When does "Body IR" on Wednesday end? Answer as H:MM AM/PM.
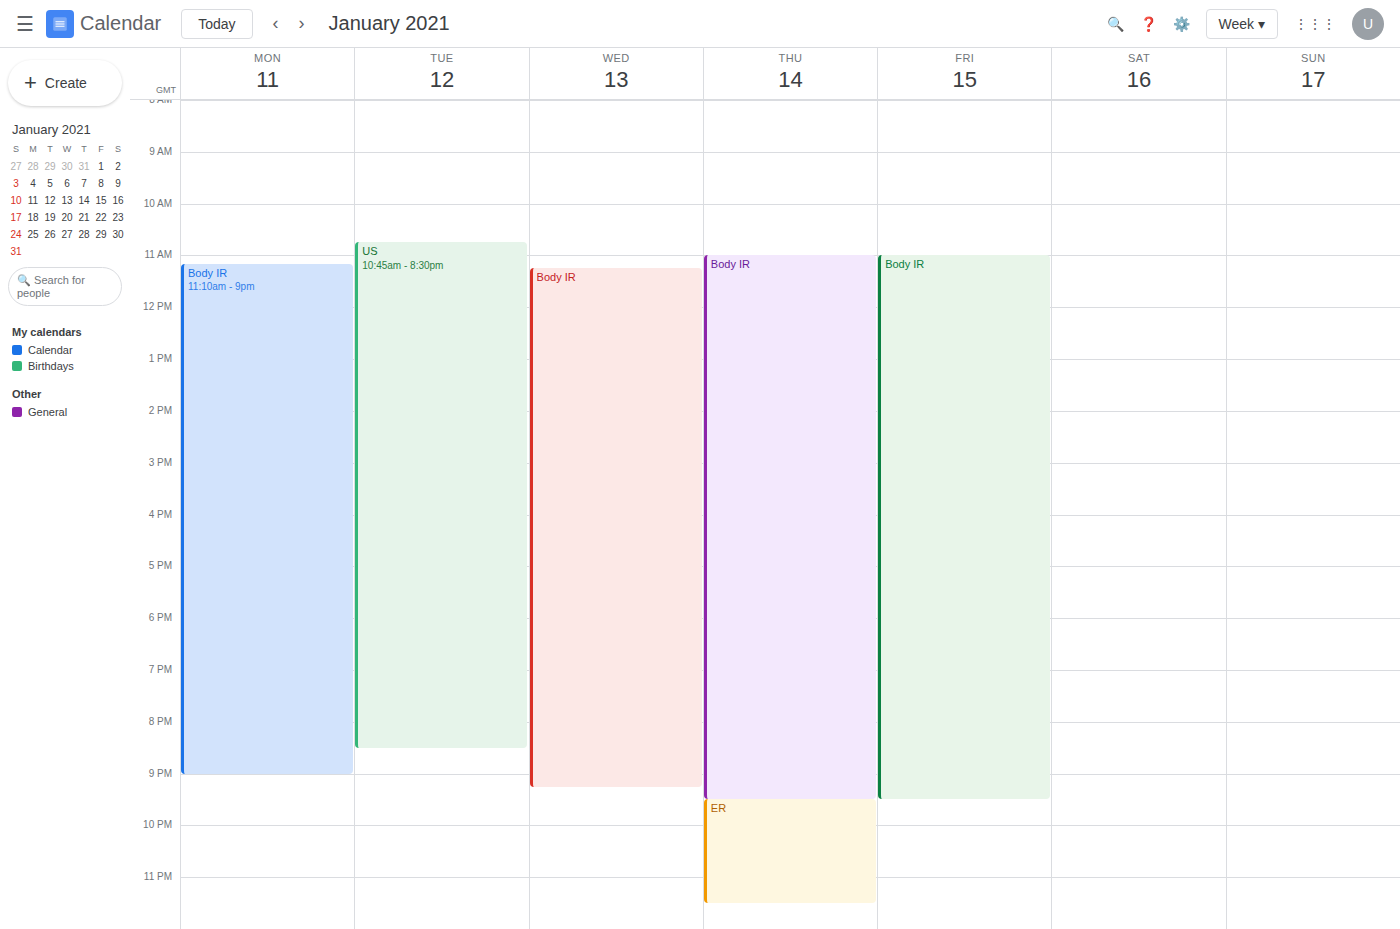
9:15 PM